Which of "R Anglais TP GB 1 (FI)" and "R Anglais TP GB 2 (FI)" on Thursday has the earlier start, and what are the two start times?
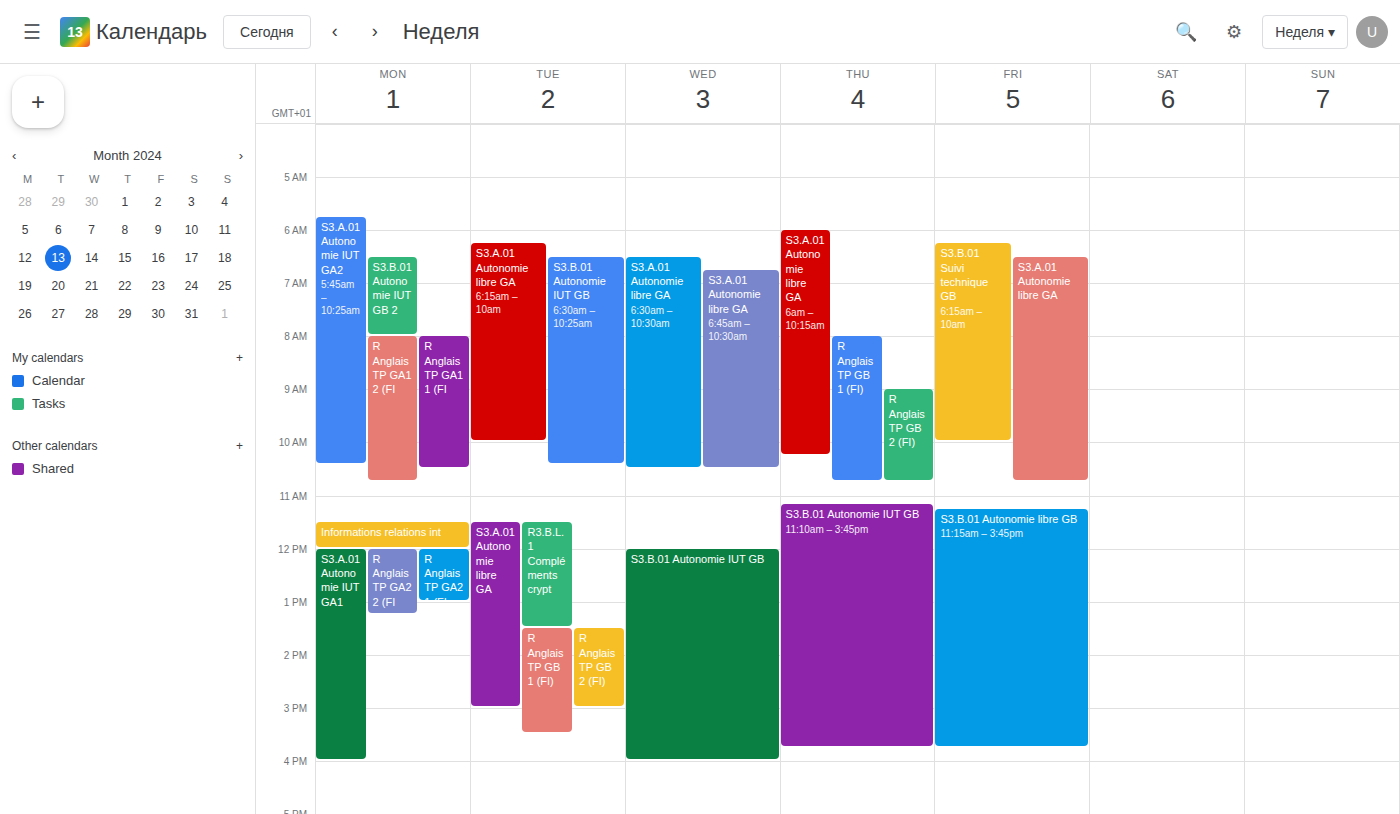
"R Anglais TP GB 1 (FI)" 8:00 AM; "R Anglais TP GB 2 (FI)" 9:00 AM.